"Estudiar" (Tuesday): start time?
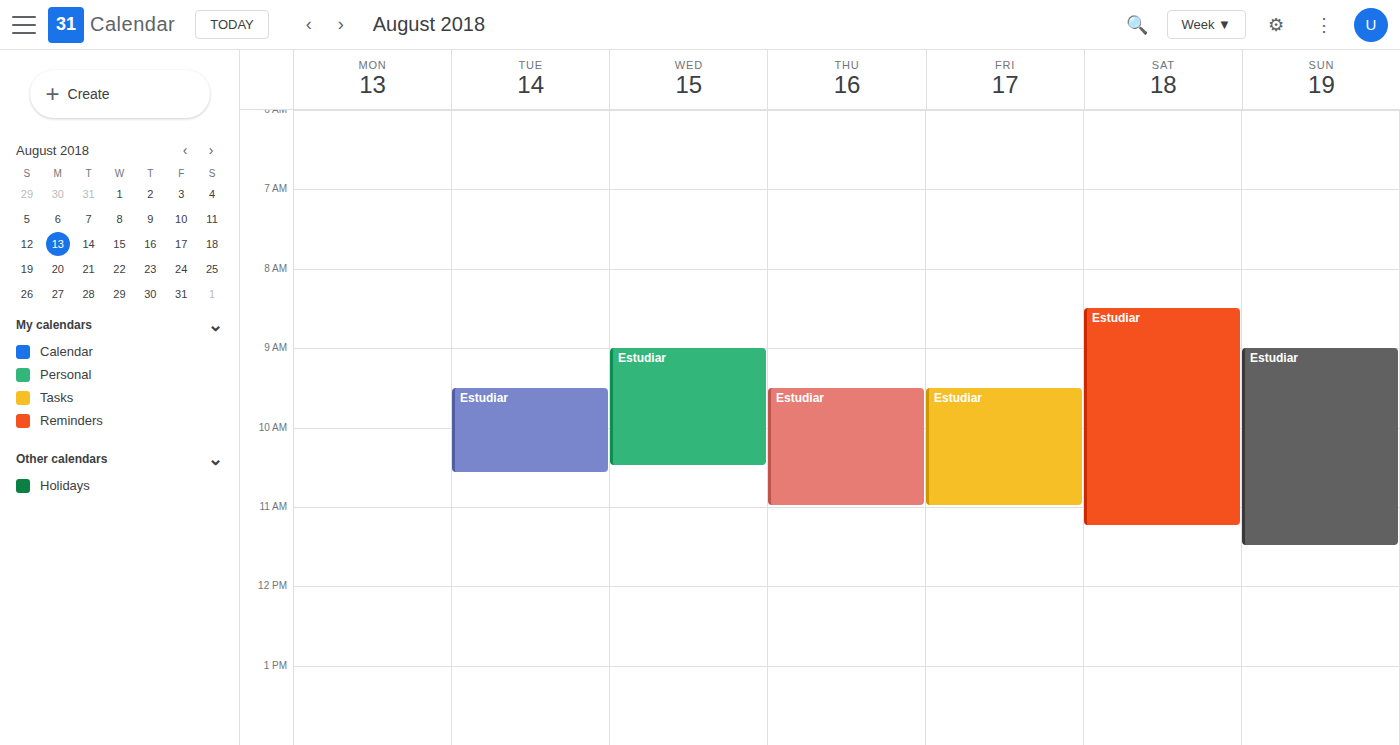
9:30 AM